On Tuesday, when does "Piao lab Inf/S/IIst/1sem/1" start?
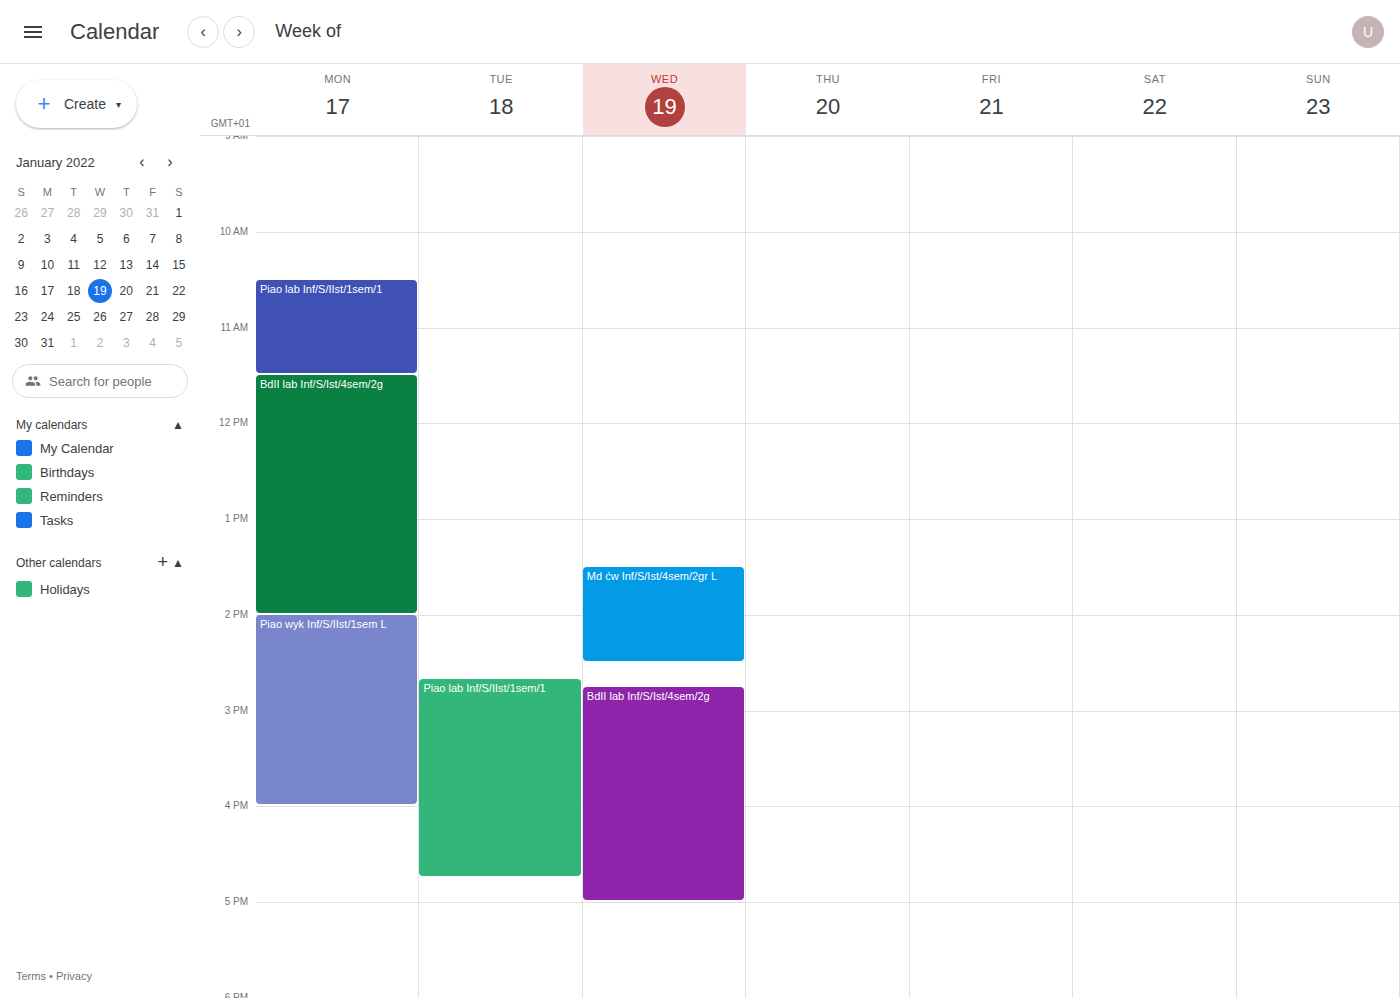
2:40 PM